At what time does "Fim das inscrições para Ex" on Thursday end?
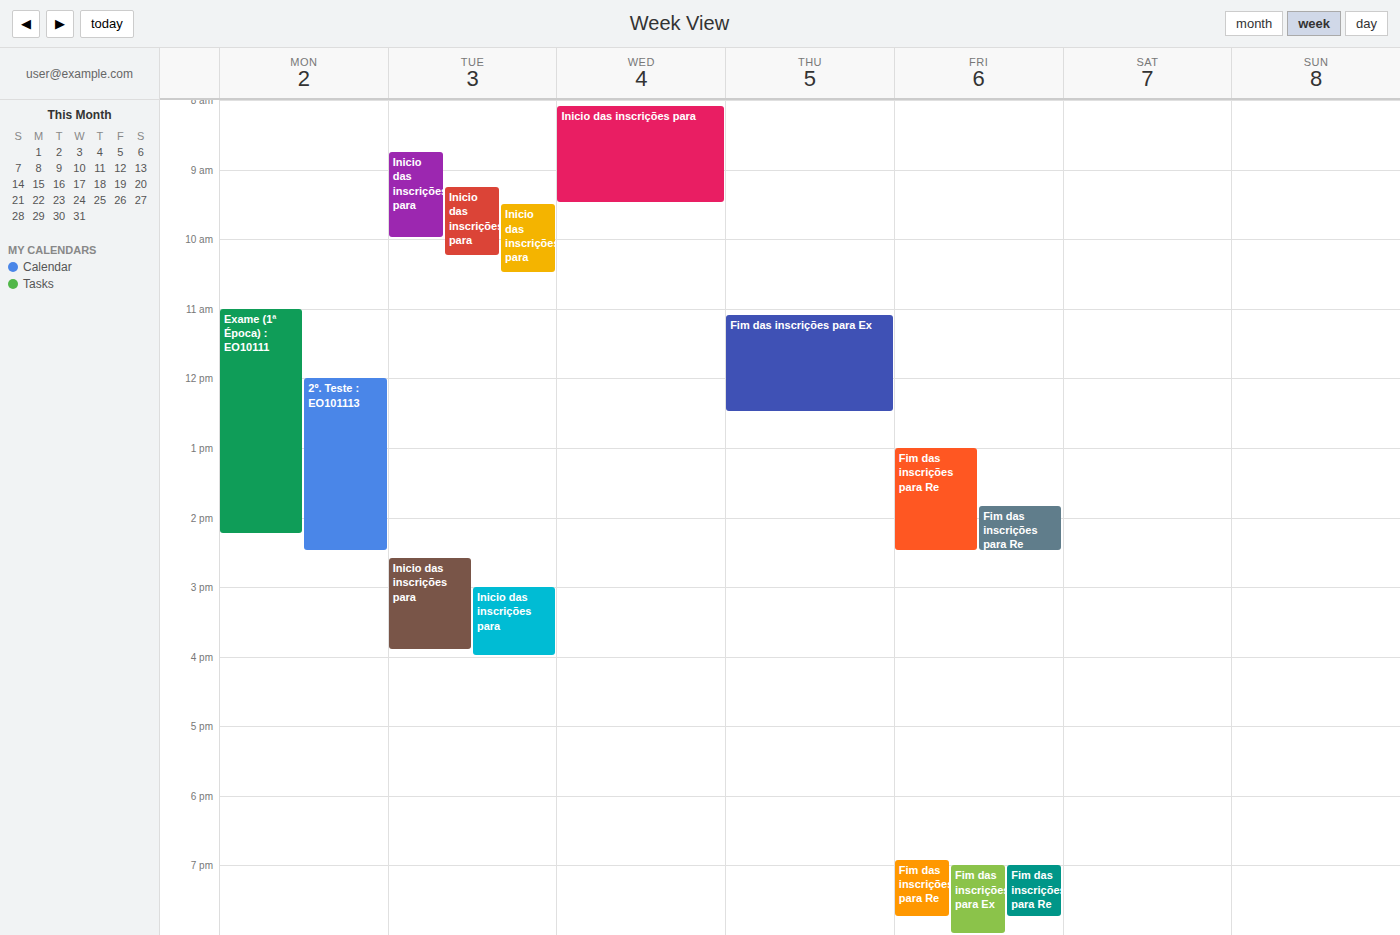
12:30 PM